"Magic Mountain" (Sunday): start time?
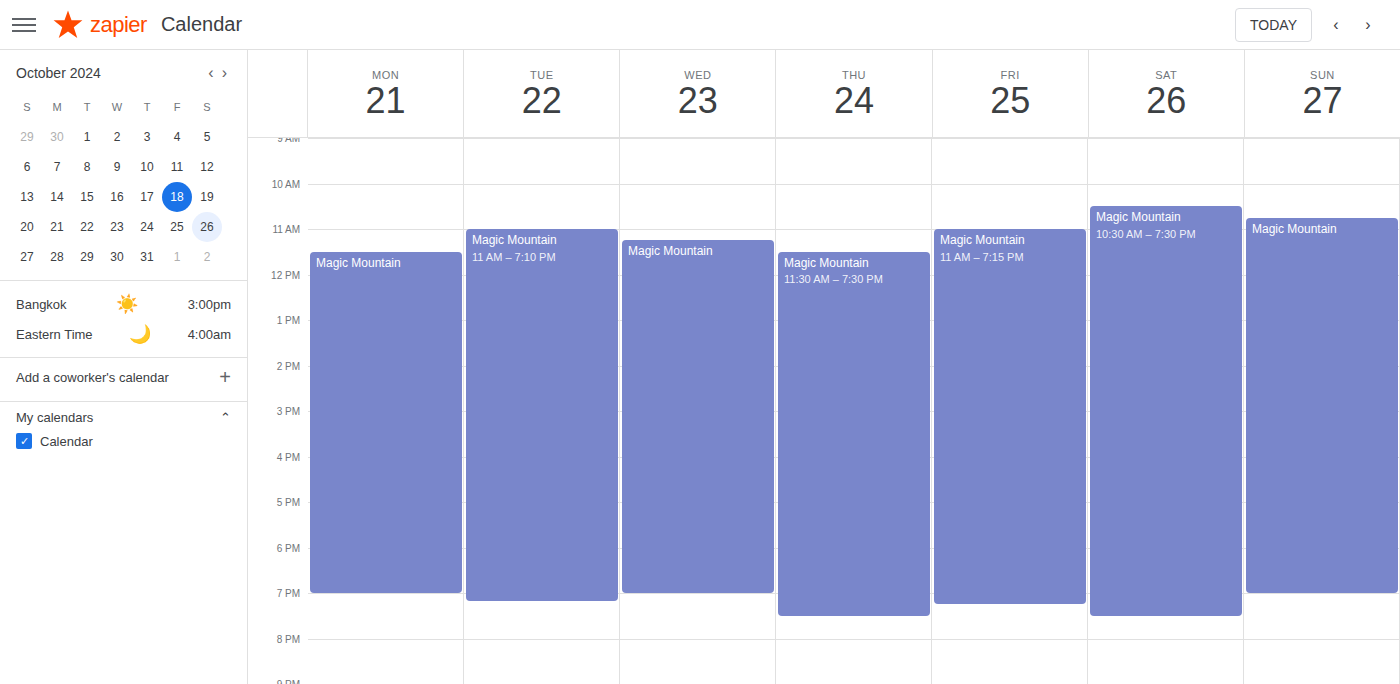
10:45 AM